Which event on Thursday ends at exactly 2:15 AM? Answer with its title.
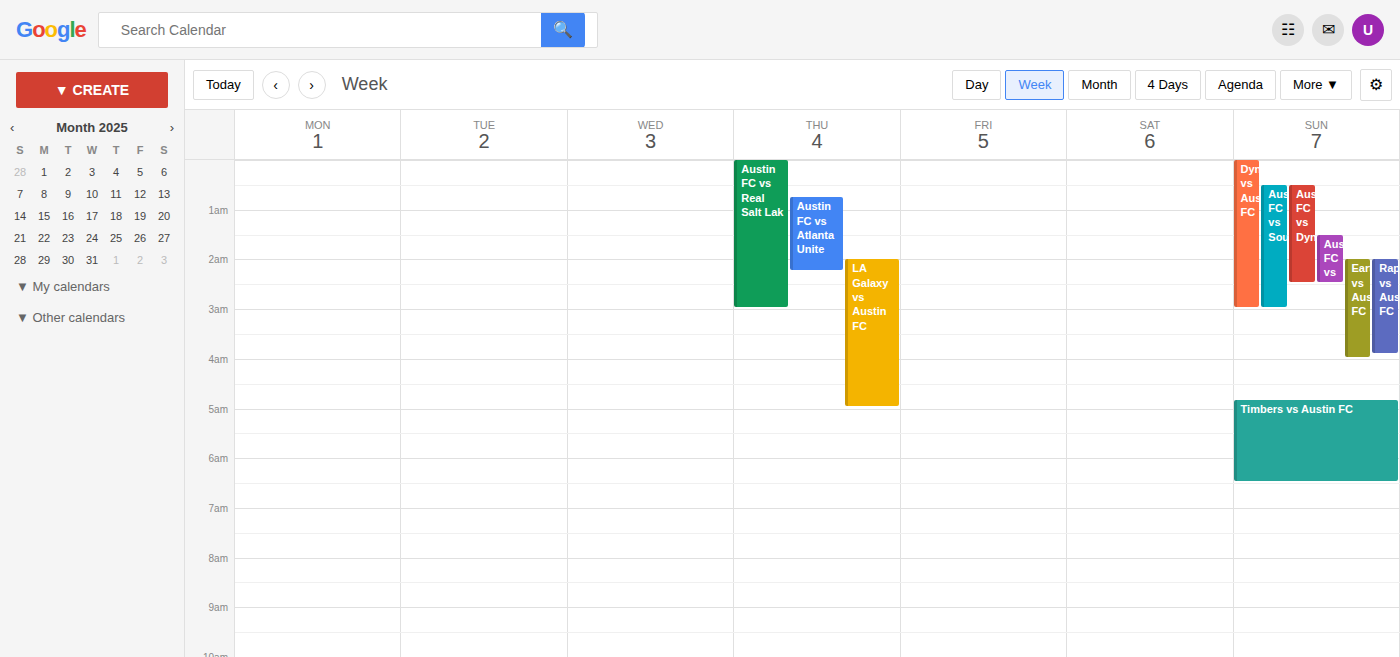
"Austin FC vs Atlanta Unite"